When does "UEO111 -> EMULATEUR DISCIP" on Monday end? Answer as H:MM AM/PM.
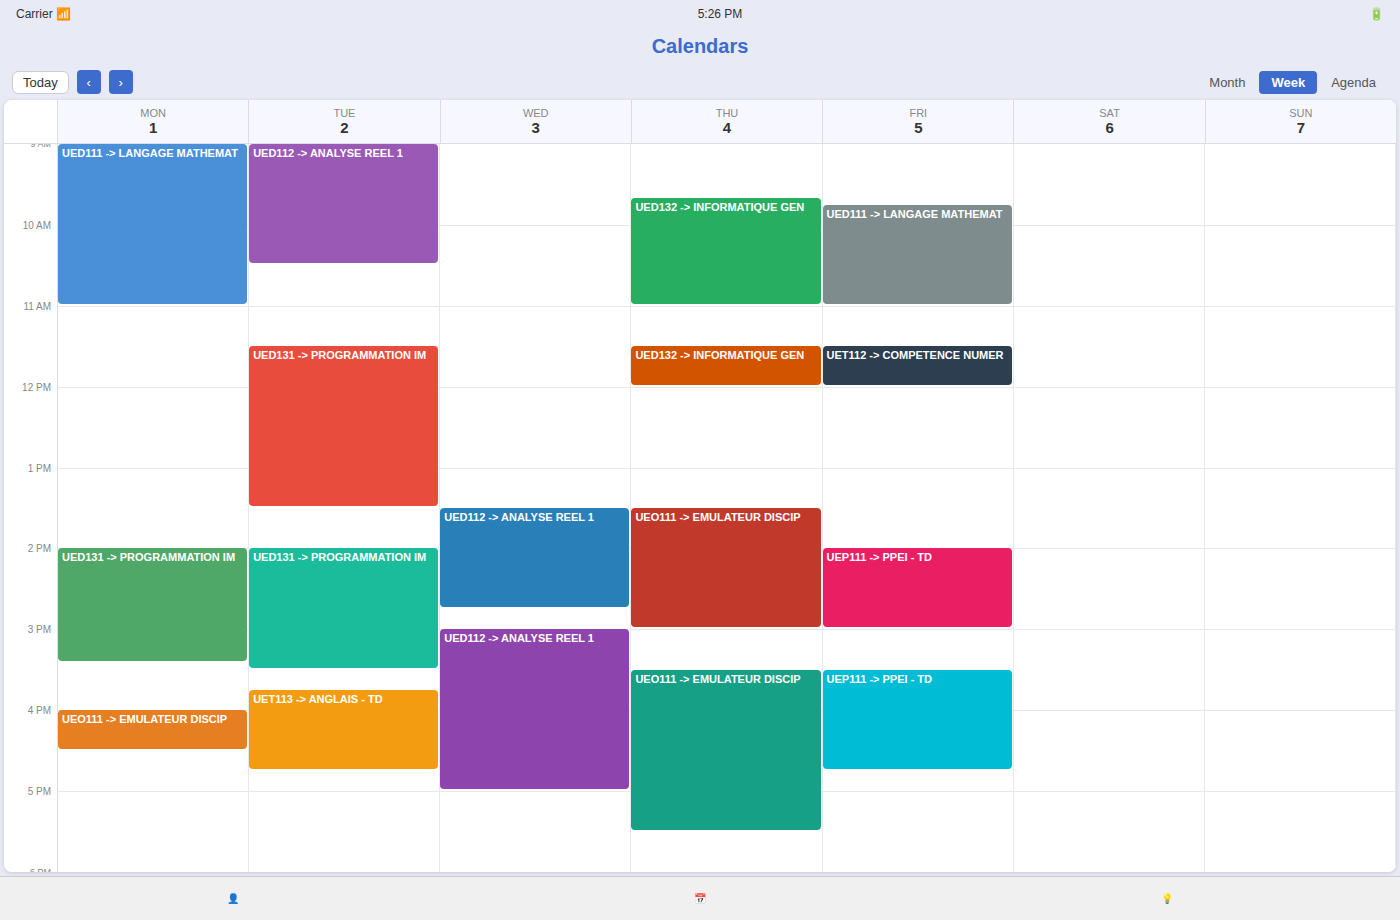
4:30 PM